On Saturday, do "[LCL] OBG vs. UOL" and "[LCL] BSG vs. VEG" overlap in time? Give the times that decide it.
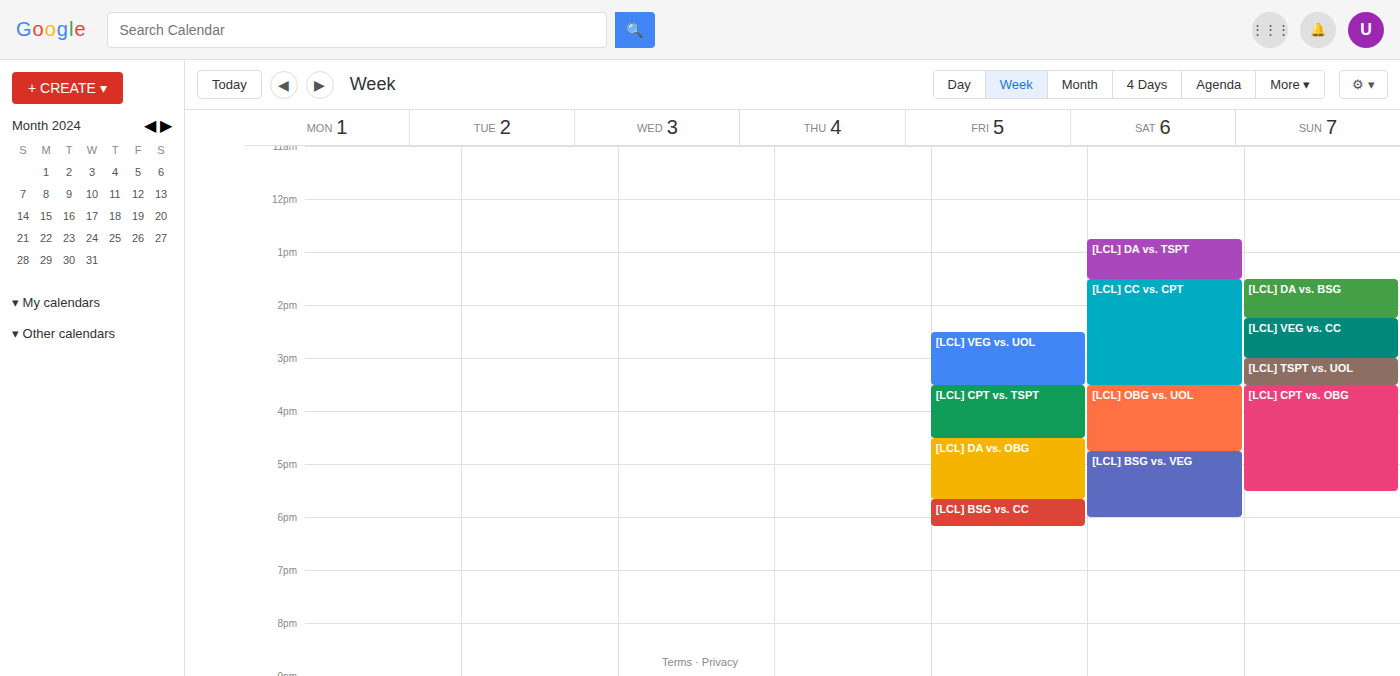
"[LCL] OBG vs. UOL" ends at 4:45 PM, exactly when "[LCL] BSG vs. VEG" starts -- they touch but do not overlap.